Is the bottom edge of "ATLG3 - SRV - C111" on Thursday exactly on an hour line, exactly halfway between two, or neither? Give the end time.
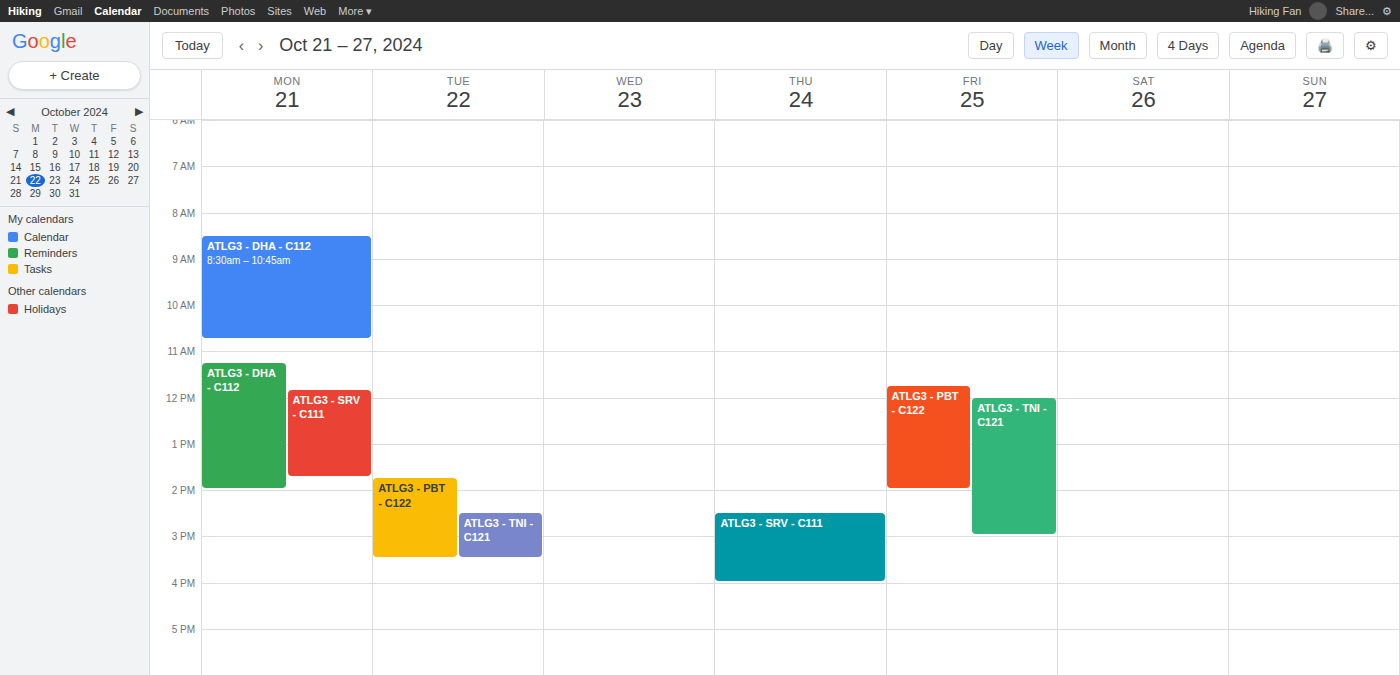
4:00 PM -- exactly on the 4 PM line.